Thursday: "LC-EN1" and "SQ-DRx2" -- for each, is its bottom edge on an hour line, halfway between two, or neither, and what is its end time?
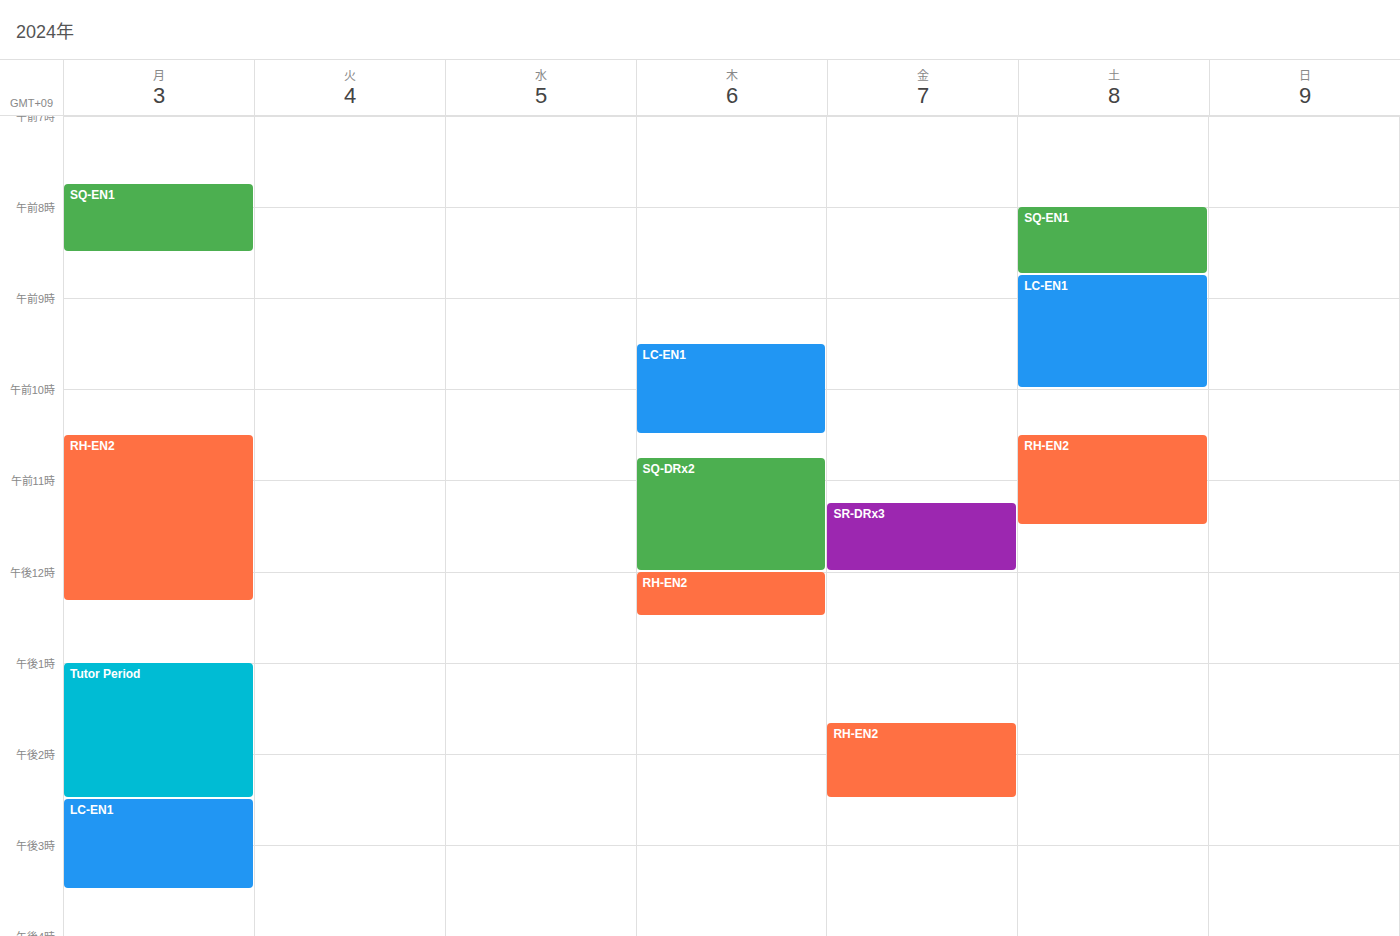
"LC-EN1": 10:30, halfway between the 10:00 and 11:00 lines. "SQ-DRx2": 12:00, exactly on the 12:00 line.